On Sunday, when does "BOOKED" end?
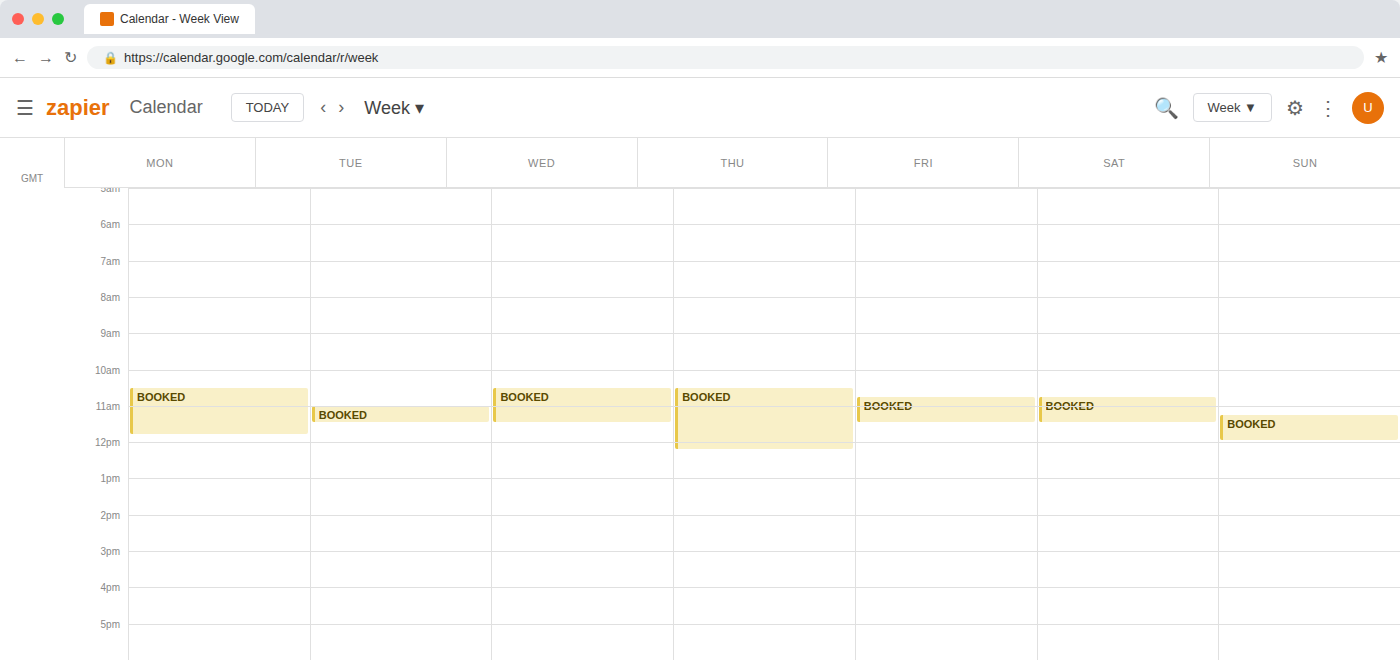
12:00 PM